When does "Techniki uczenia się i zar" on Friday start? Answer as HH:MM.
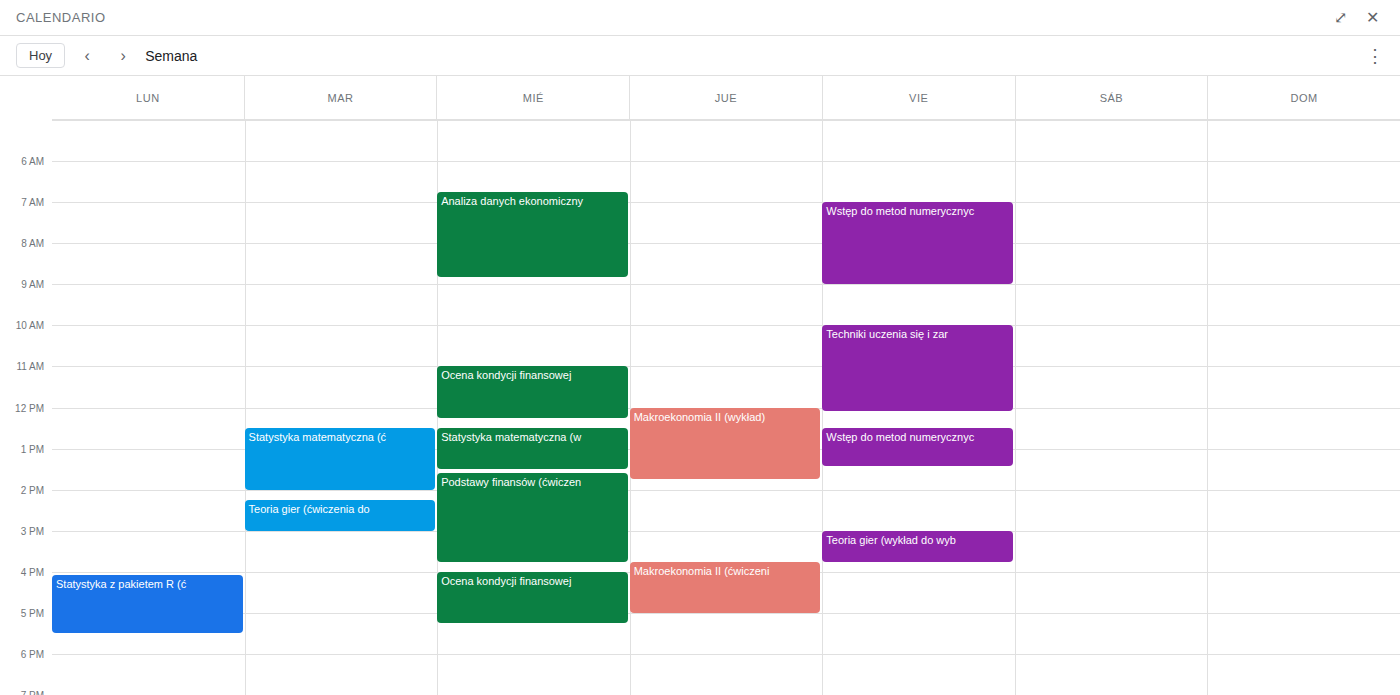
10:00